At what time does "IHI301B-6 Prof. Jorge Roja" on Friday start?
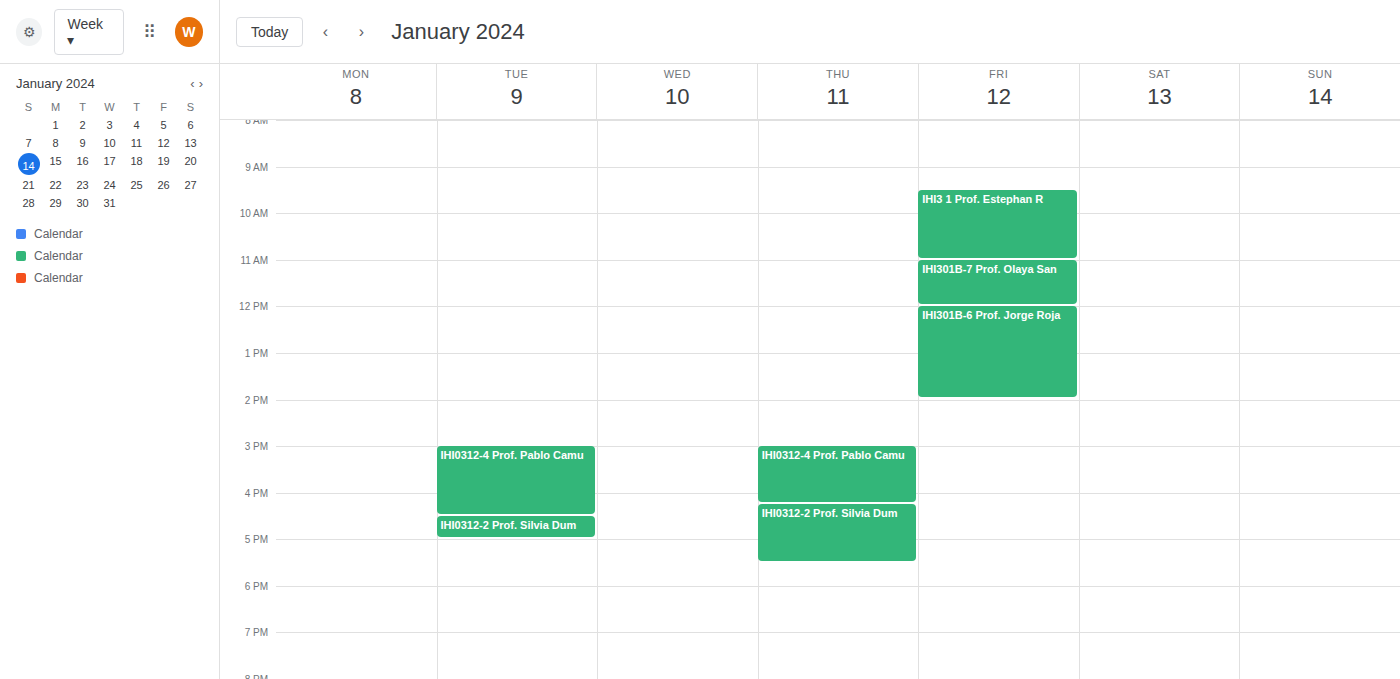
12:00 PM